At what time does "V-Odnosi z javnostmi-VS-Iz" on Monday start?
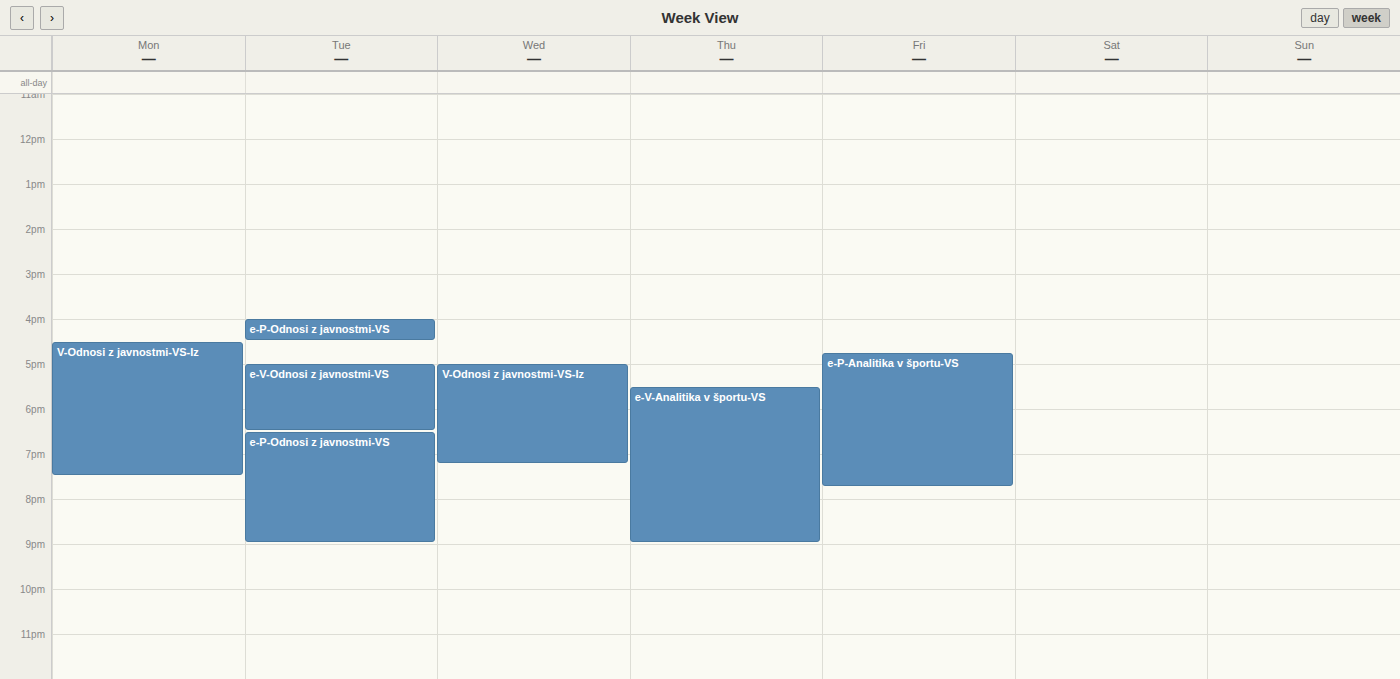
4:30 PM